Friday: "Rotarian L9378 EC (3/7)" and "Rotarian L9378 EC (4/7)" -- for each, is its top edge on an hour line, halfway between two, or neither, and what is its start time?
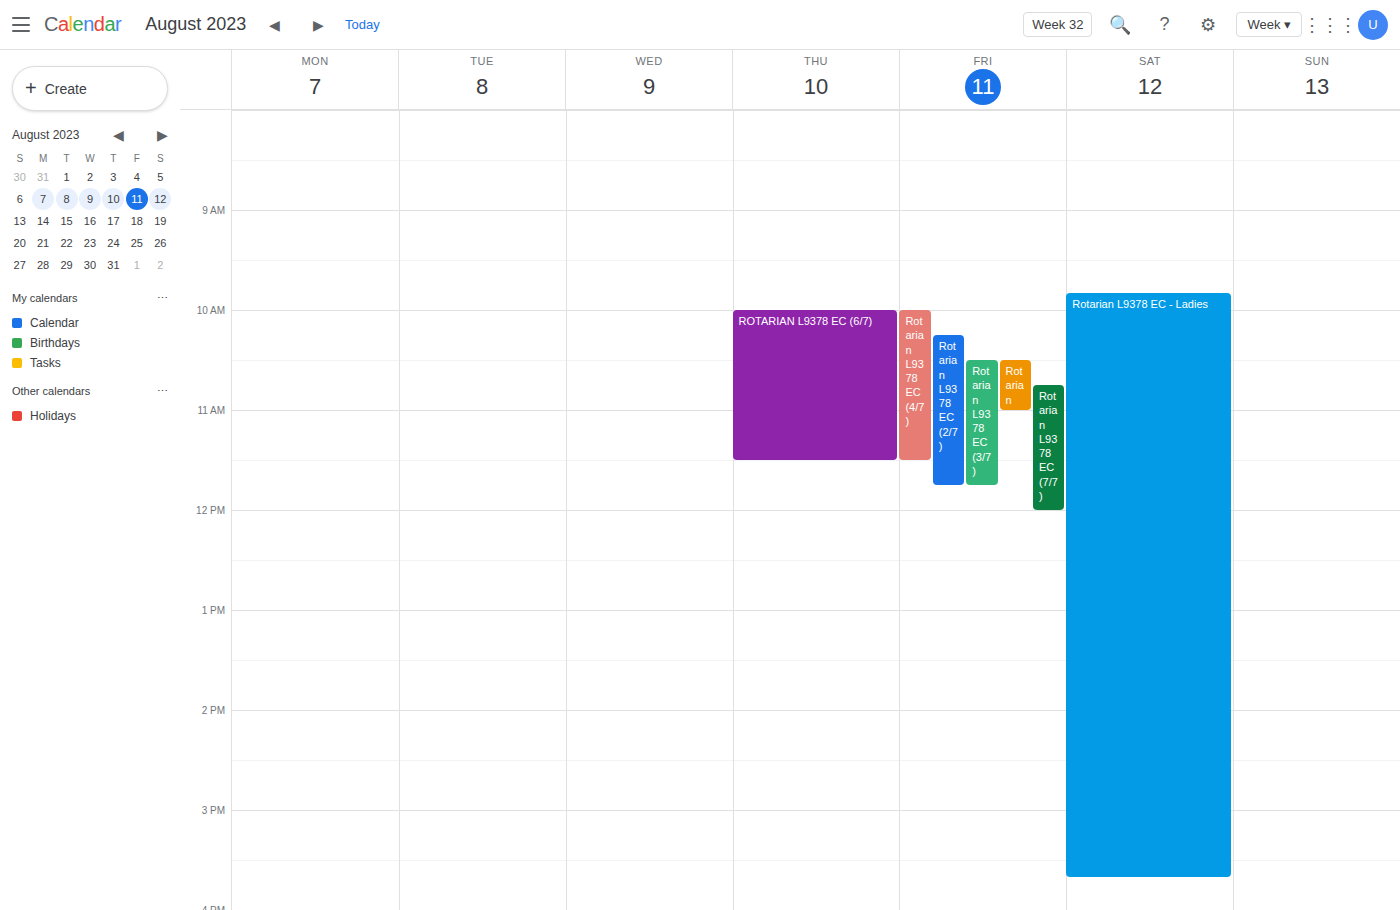
"Rotarian L9378 EC (3/7)": 10:30 AM, halfway between the 10 AM and 11 AM lines. "Rotarian L9378 EC (4/7)": 10:00 AM, exactly on the 10 AM line.